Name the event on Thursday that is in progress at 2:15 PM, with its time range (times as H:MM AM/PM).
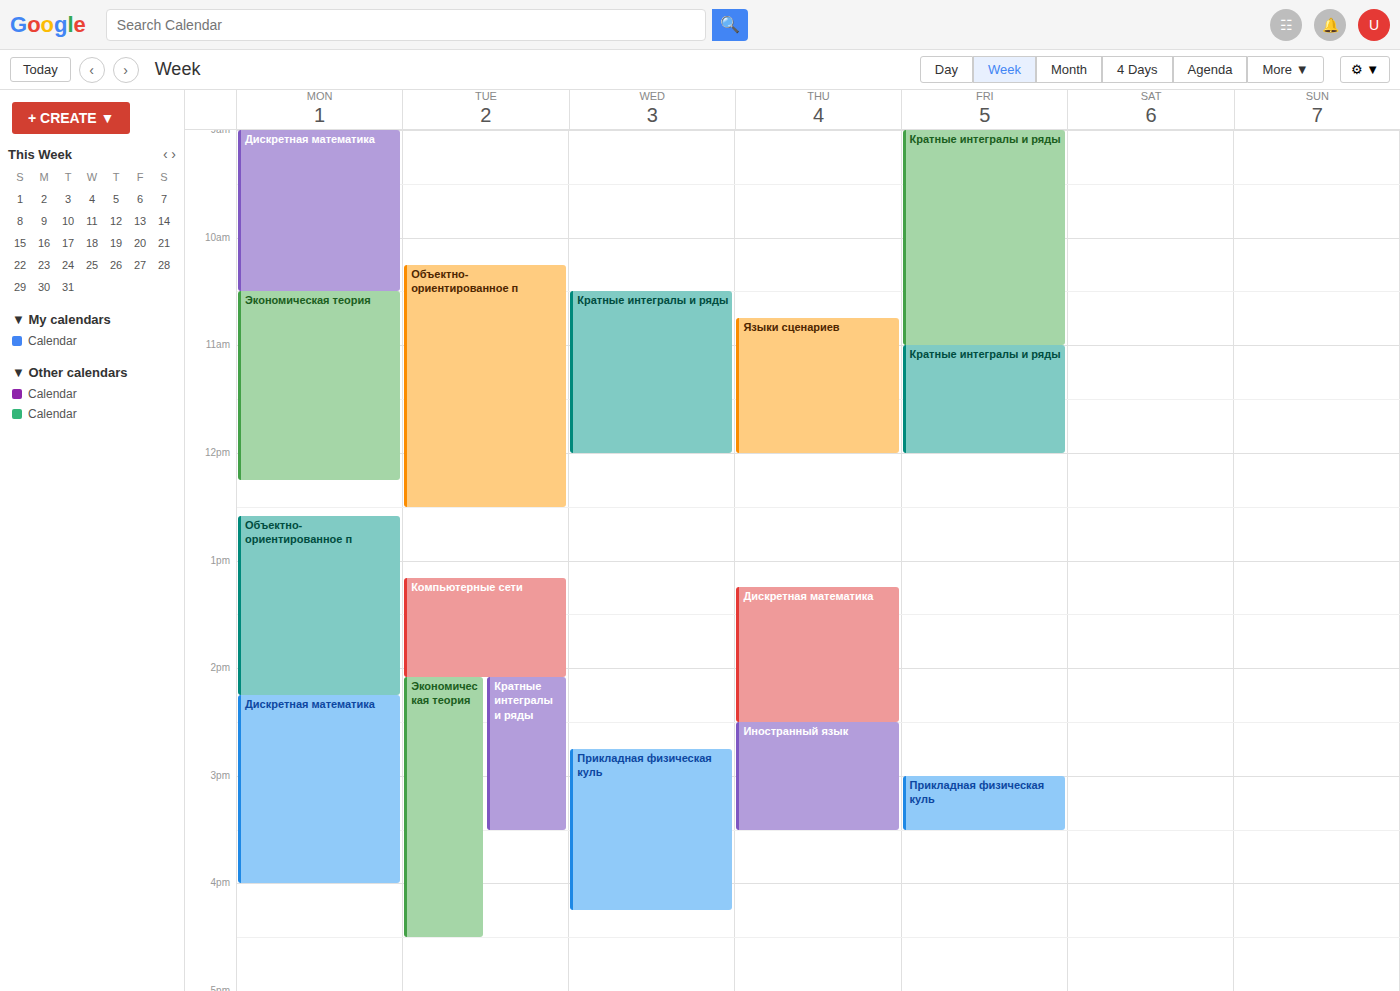
"Дискретная математика", 1:15 PM to 2:30 PM